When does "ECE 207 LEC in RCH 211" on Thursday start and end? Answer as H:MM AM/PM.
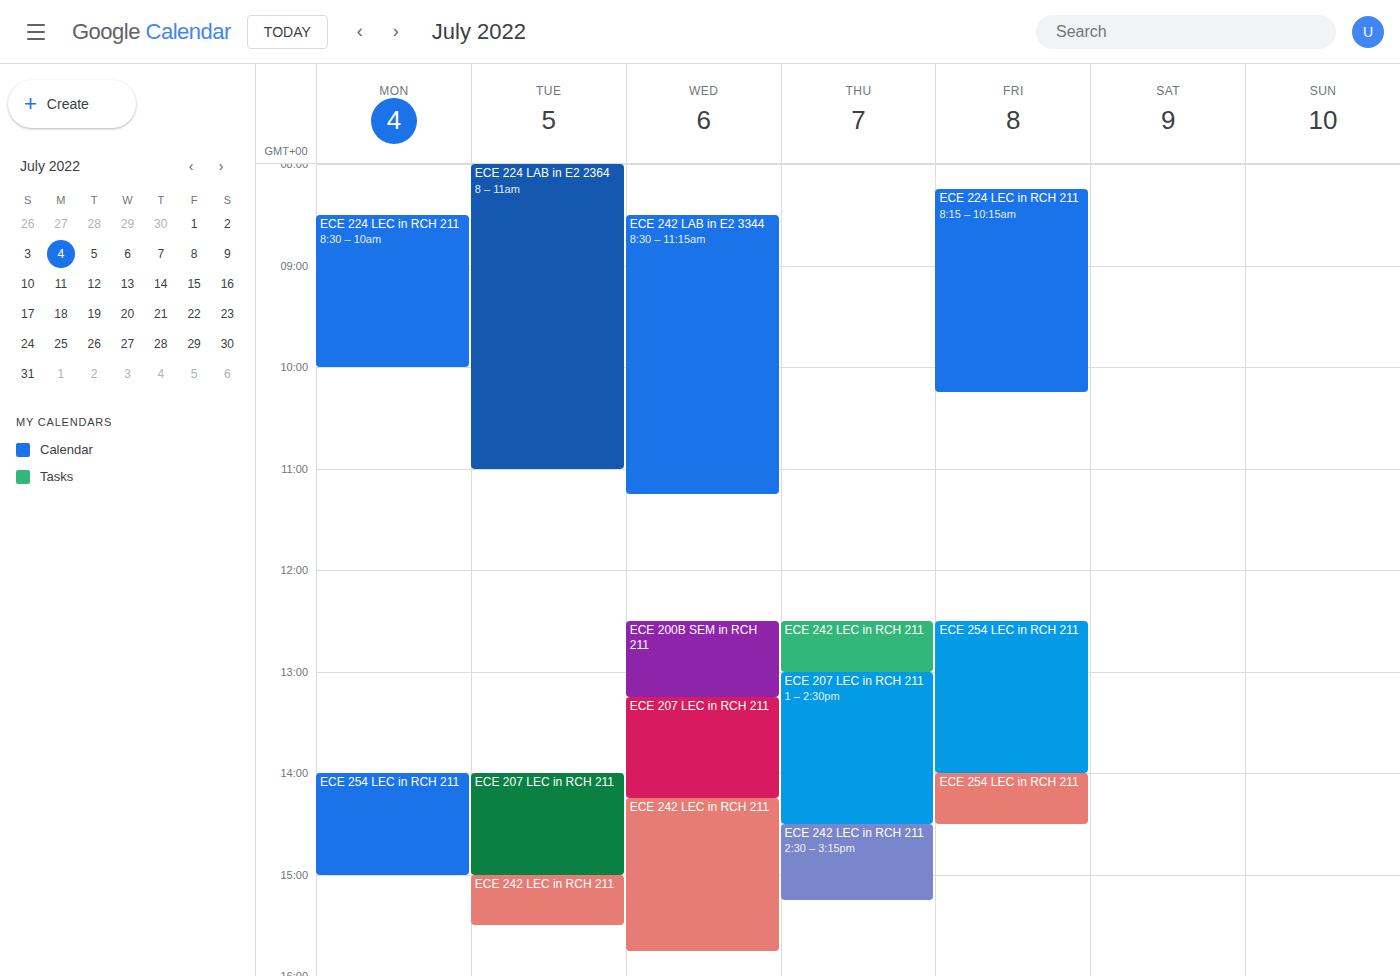
1:00 PM to 2:30 PM